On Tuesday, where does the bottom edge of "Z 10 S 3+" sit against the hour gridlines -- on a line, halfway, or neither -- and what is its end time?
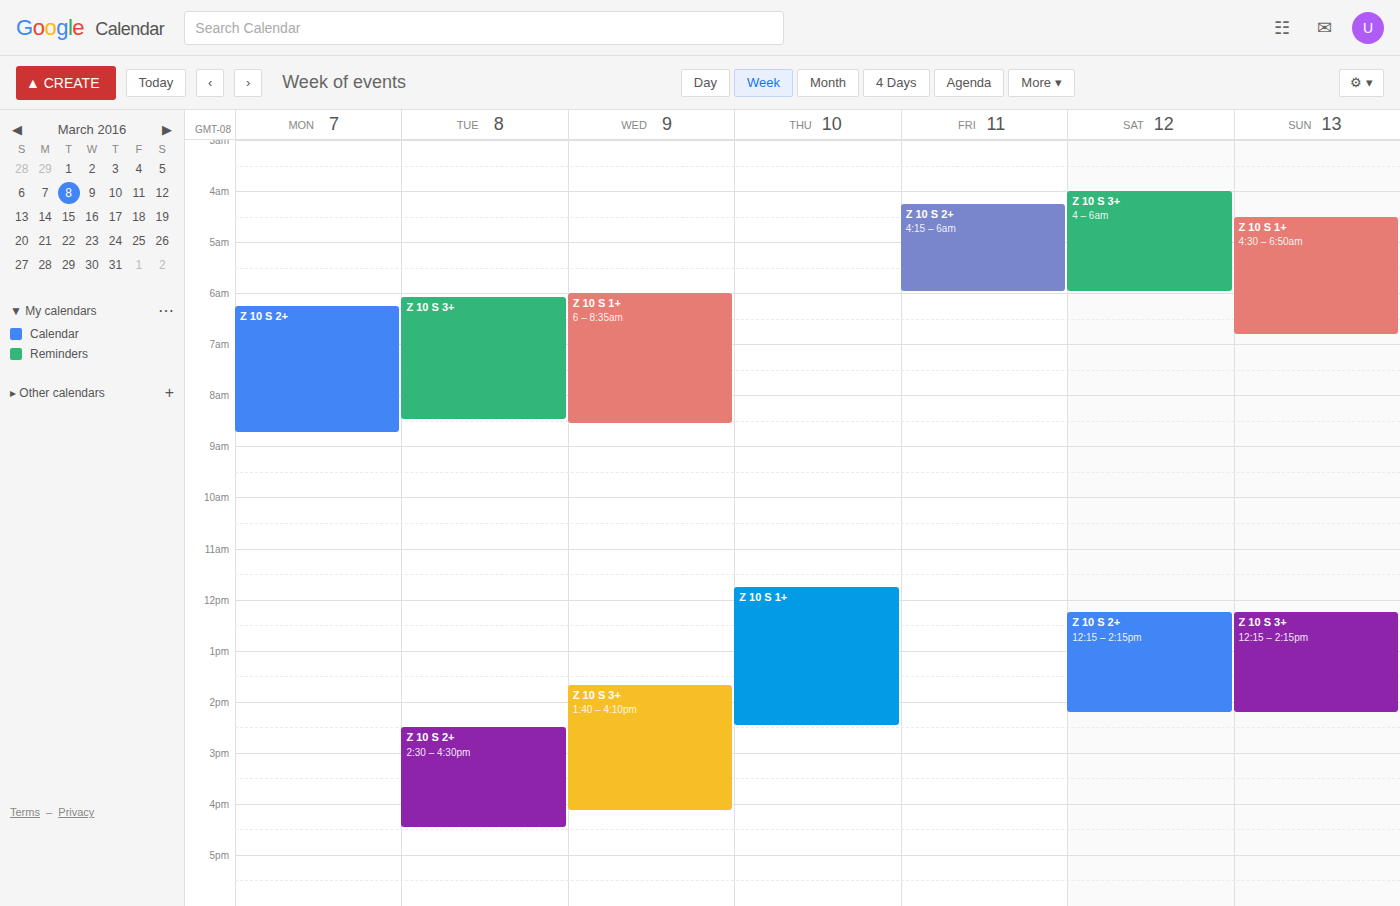
08:30 -- halfway between the 08:00 and 09:00 lines.